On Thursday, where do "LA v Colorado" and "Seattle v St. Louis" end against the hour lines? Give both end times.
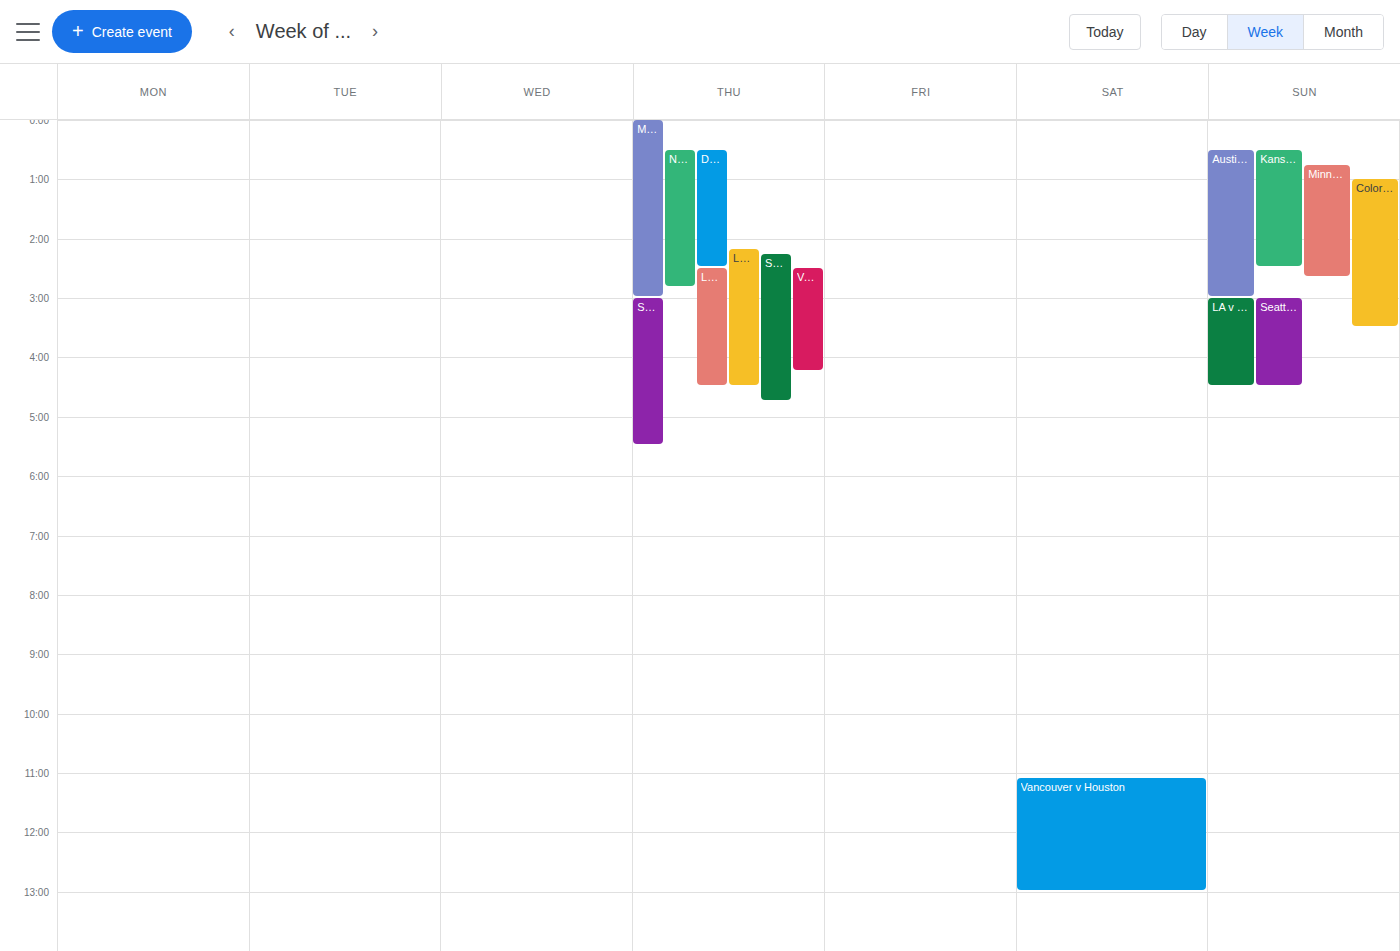
"LA v Colorado": 4:30 AM, halfway between the 4 AM and 5 AM lines. "Seattle v St. Louis": 5:30 AM, halfway between the 5 AM and 6 AM lines.